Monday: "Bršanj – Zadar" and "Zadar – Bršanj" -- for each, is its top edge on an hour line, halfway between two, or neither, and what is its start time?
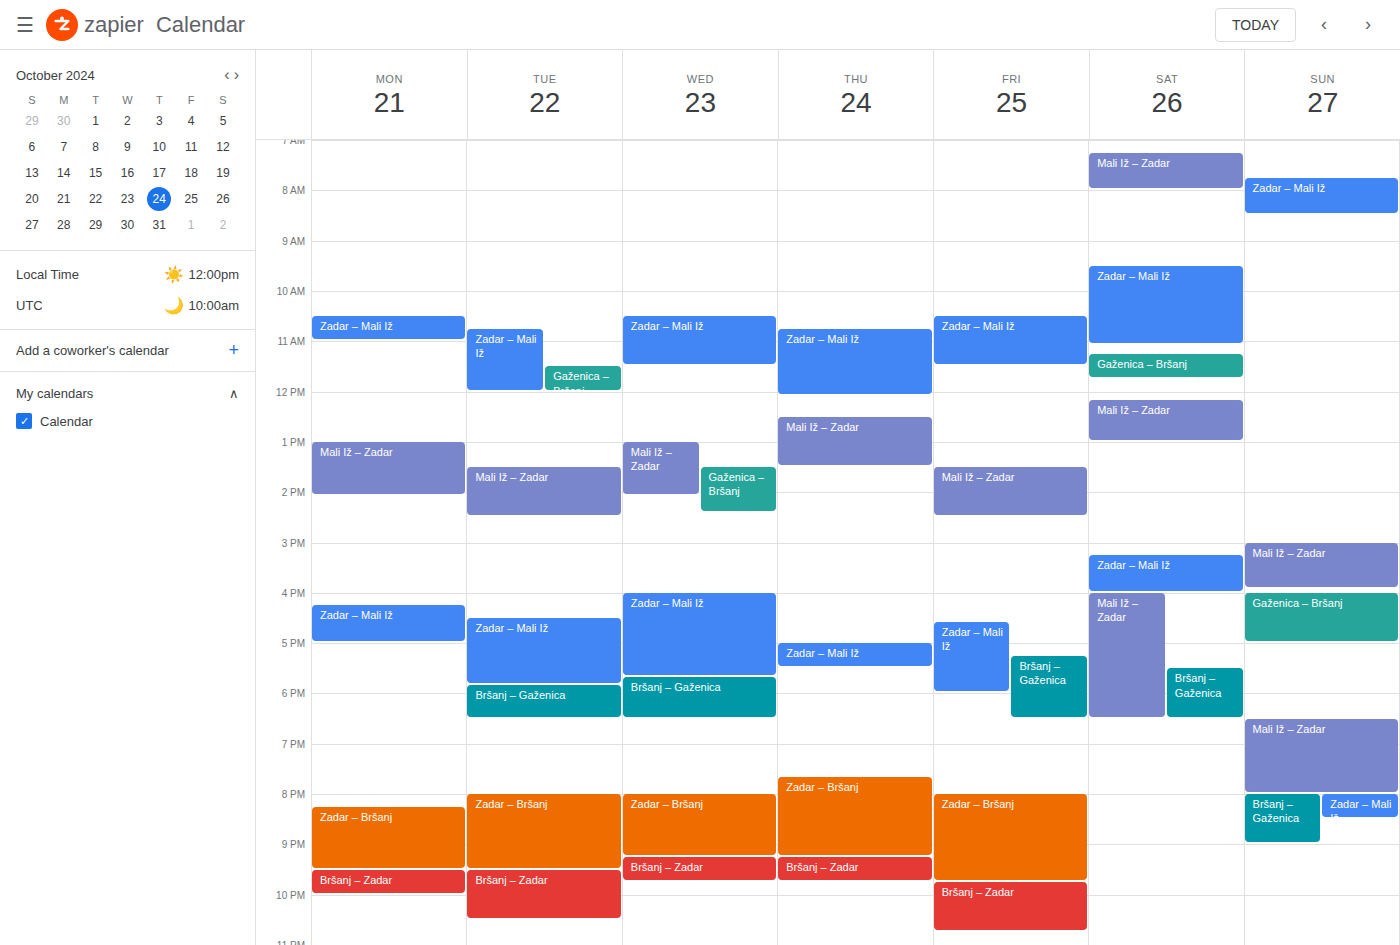
"Bršanj – Zadar": 21:30, halfway between the 21:00 and 22:00 lines. "Zadar – Bršanj": 20:15, neither: a quarter of the way from the 20:00 line to the 21:00 line.